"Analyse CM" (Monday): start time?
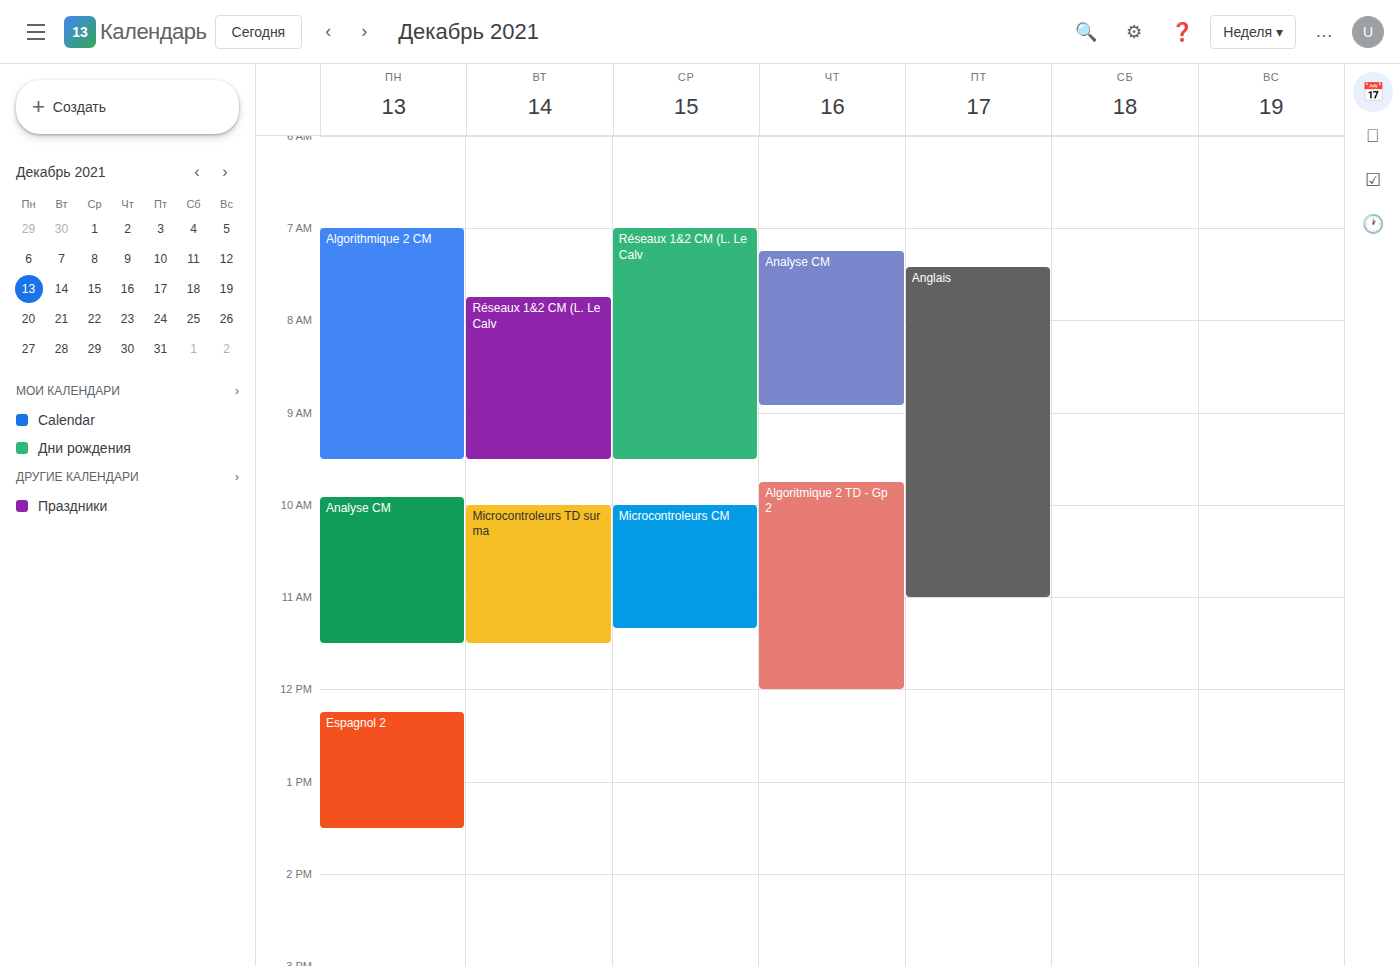
9:55 AM